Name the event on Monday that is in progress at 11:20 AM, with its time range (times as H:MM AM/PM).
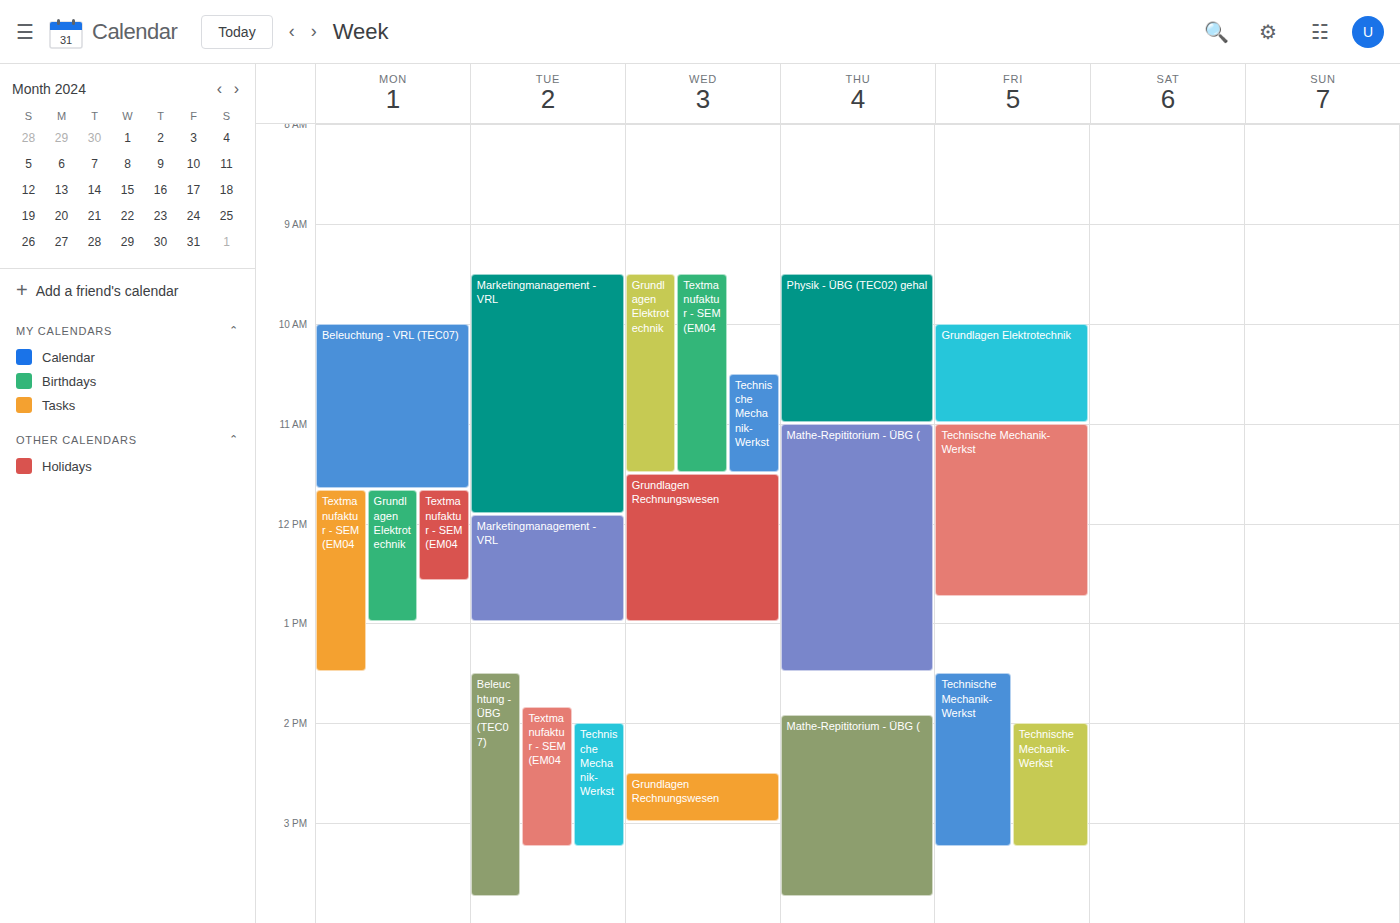
"Beleuchtung - VRL (TEC07)", 10:00 AM to 11:40 AM